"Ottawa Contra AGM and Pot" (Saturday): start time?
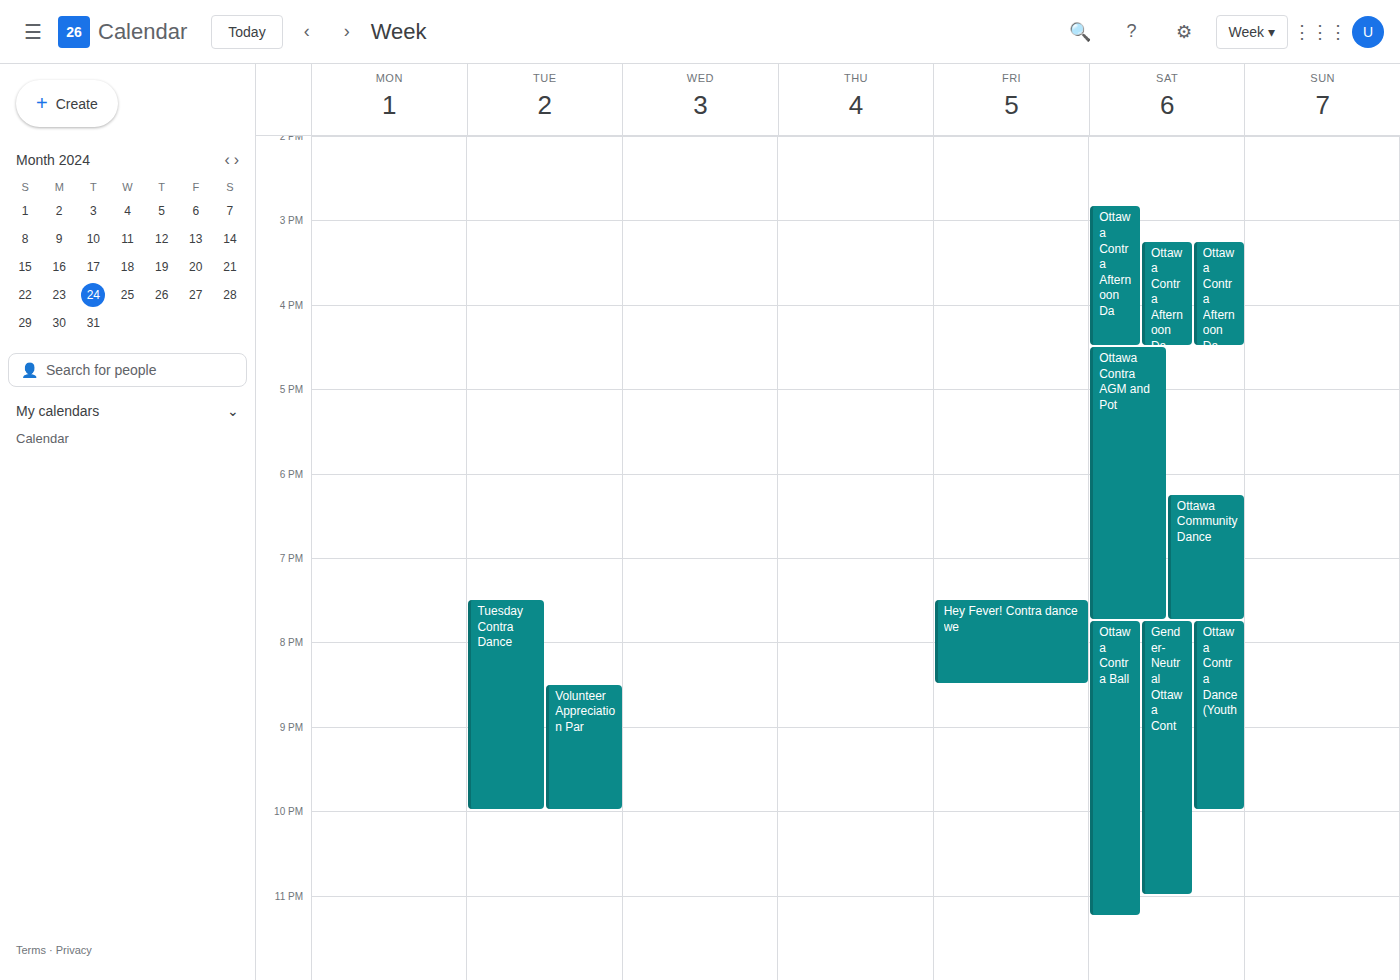
16:30